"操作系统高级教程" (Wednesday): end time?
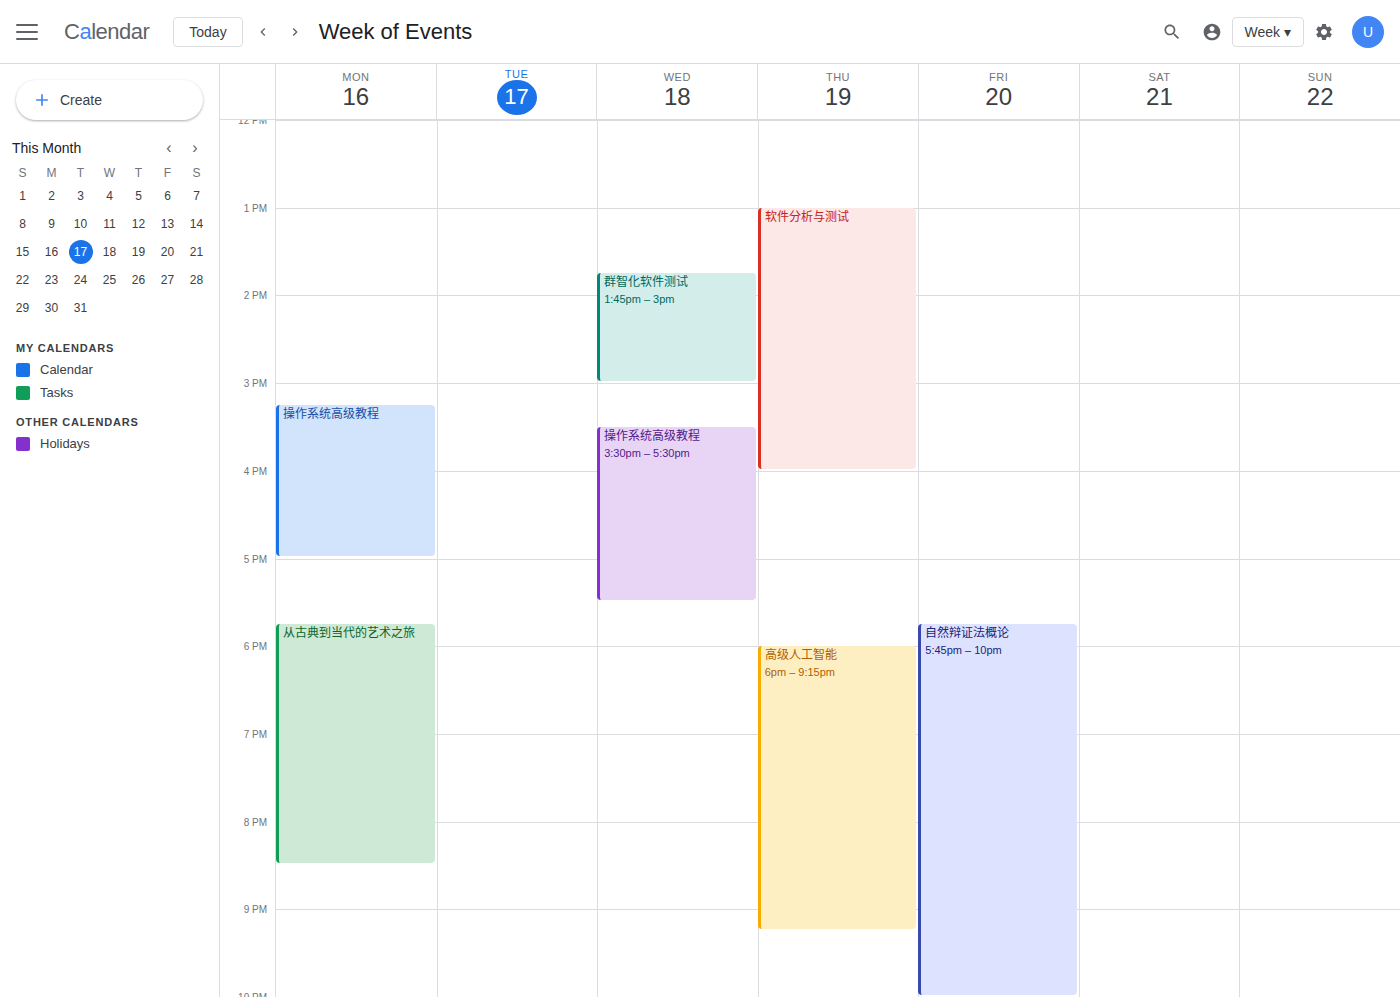
5:30 PM